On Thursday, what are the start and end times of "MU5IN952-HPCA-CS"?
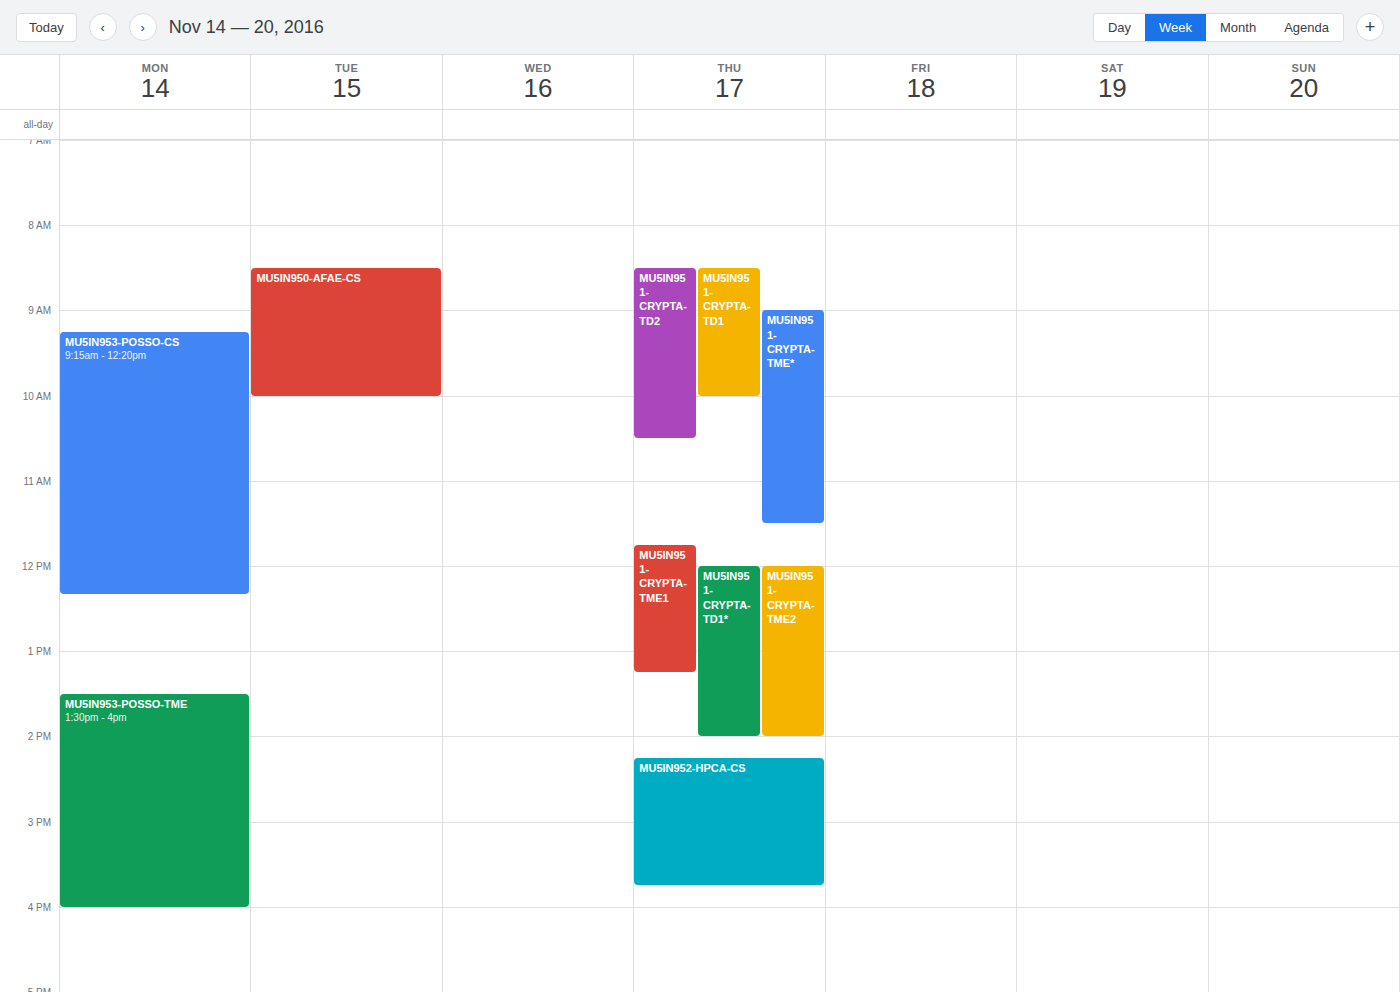
2:15 PM to 3:45 PM